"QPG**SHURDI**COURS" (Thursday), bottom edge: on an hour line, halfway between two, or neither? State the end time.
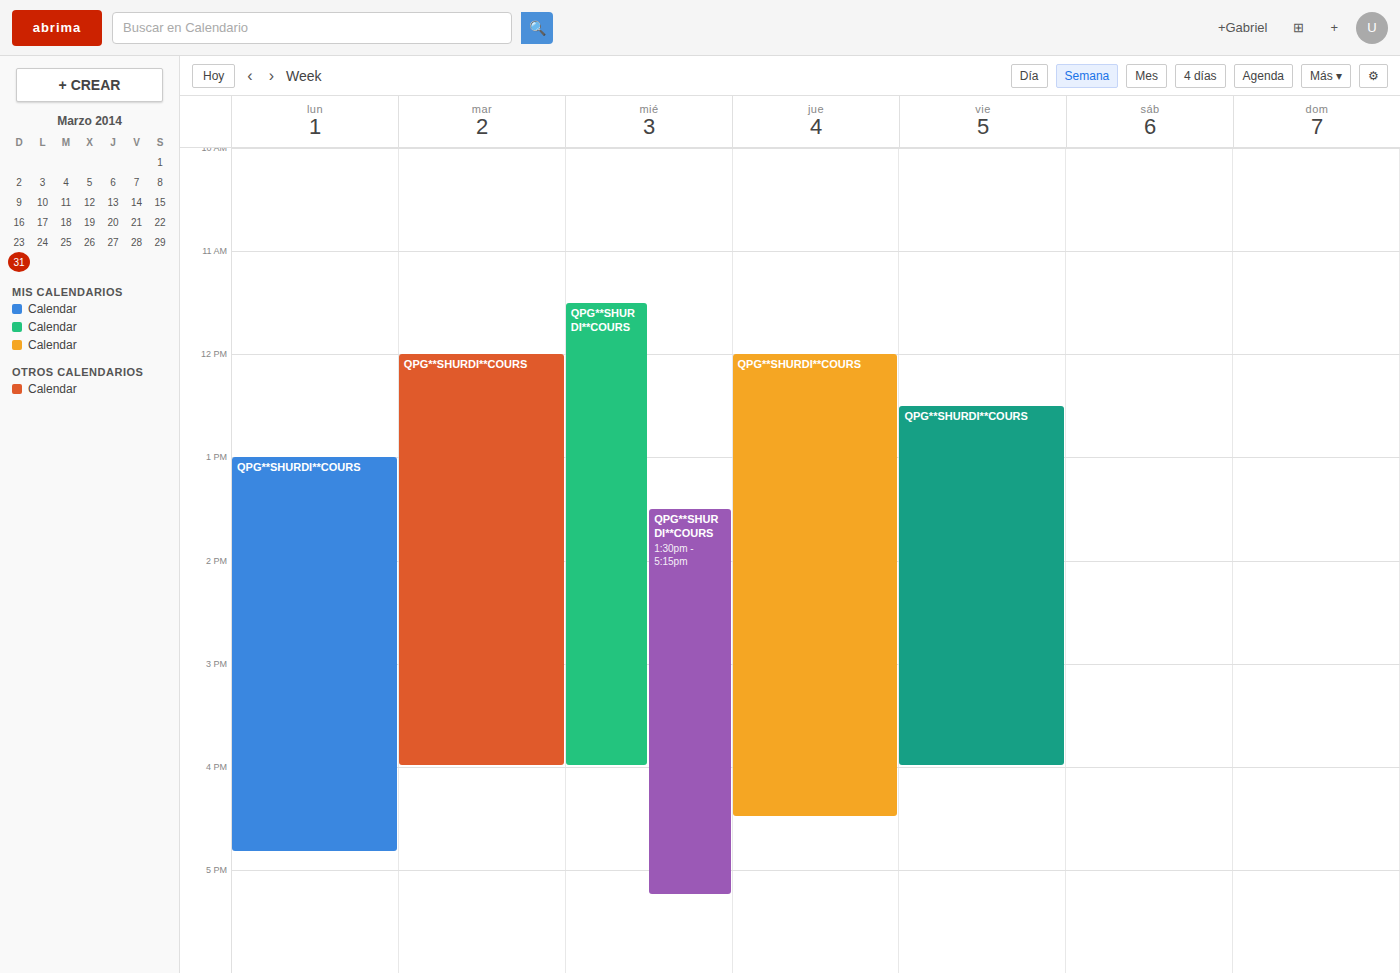
4:30 PM -- halfway between the 4 PM and 5 PM lines.